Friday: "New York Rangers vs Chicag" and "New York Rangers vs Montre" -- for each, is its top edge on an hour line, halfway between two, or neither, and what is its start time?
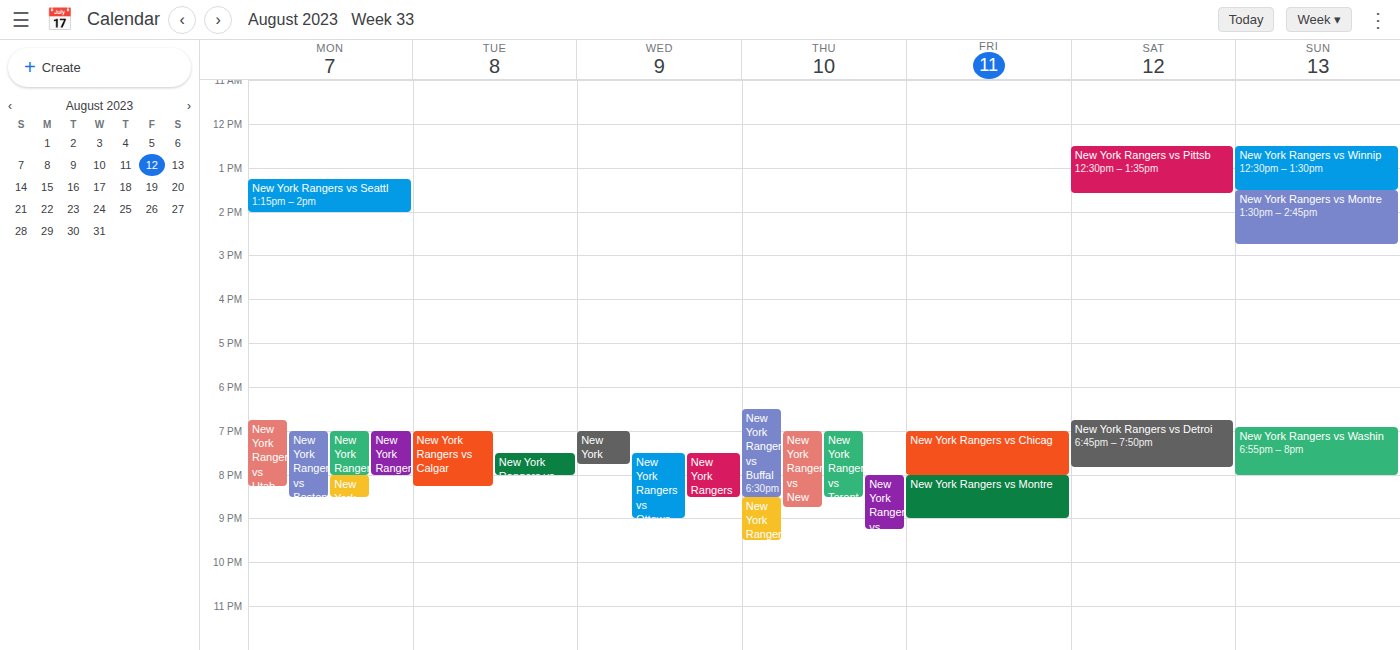
"New York Rangers vs Chicag": 7:00 PM, exactly on the 7 PM line. "New York Rangers vs Montre": 8:00 PM, exactly on the 8 PM line.